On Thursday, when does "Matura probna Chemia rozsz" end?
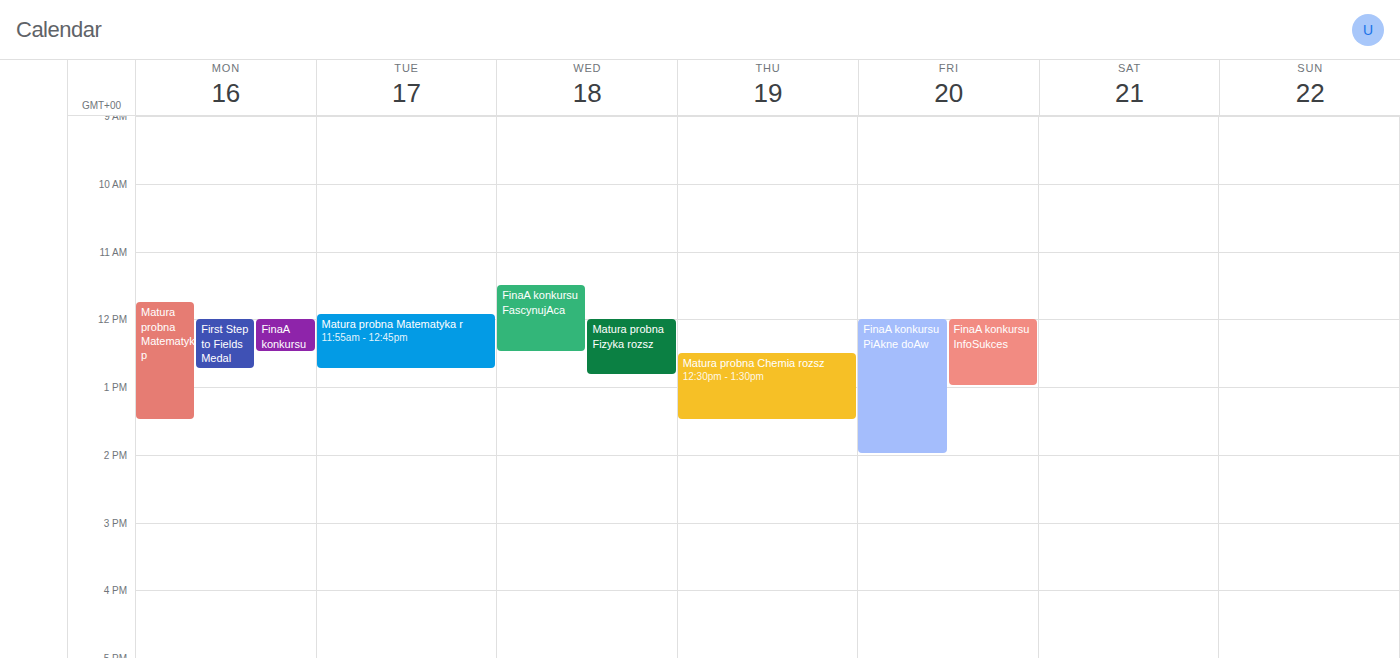
1:30 PM